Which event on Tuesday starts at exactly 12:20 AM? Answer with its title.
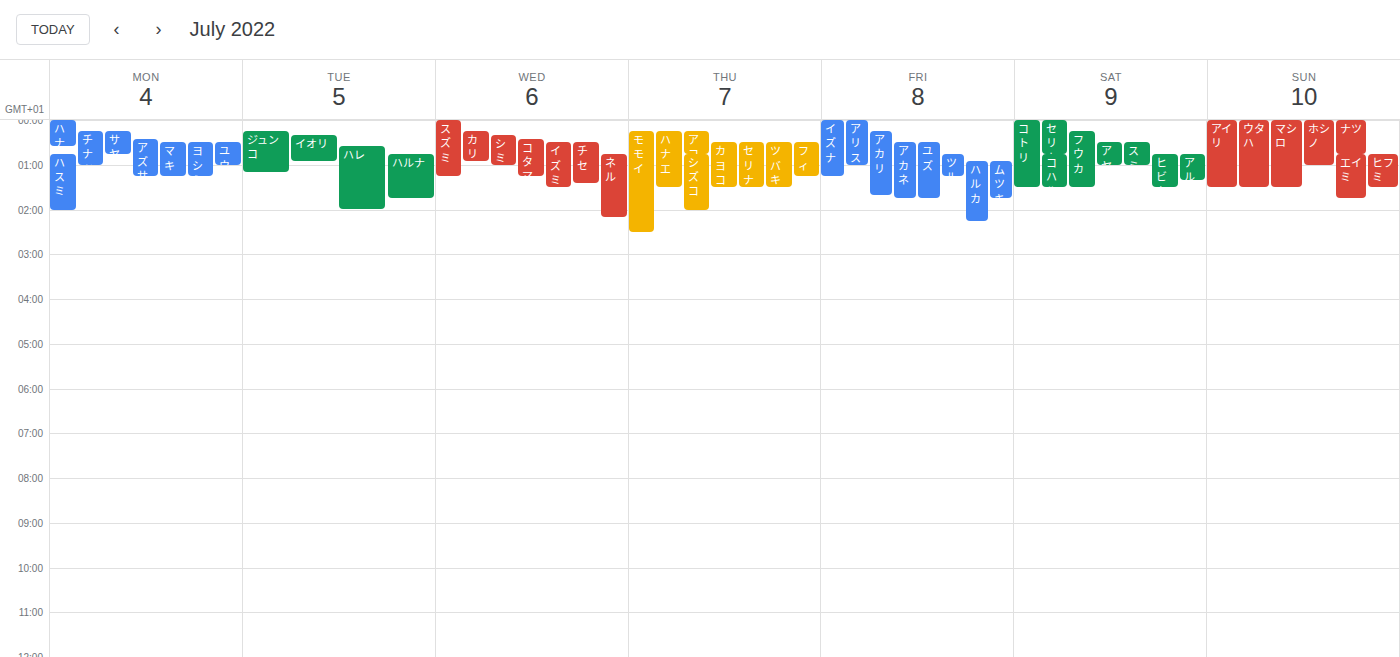
"イオリ"